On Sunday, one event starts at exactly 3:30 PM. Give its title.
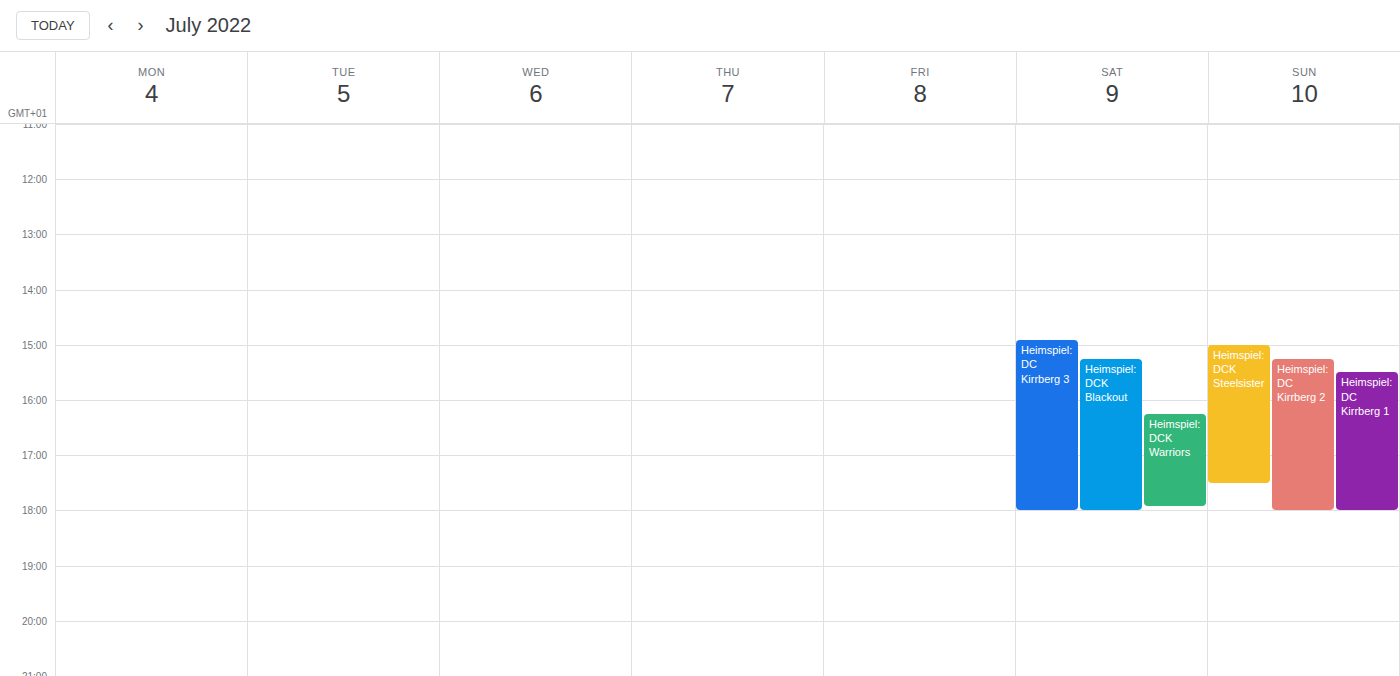
"Heimspiel: DC Kirrberg 1"